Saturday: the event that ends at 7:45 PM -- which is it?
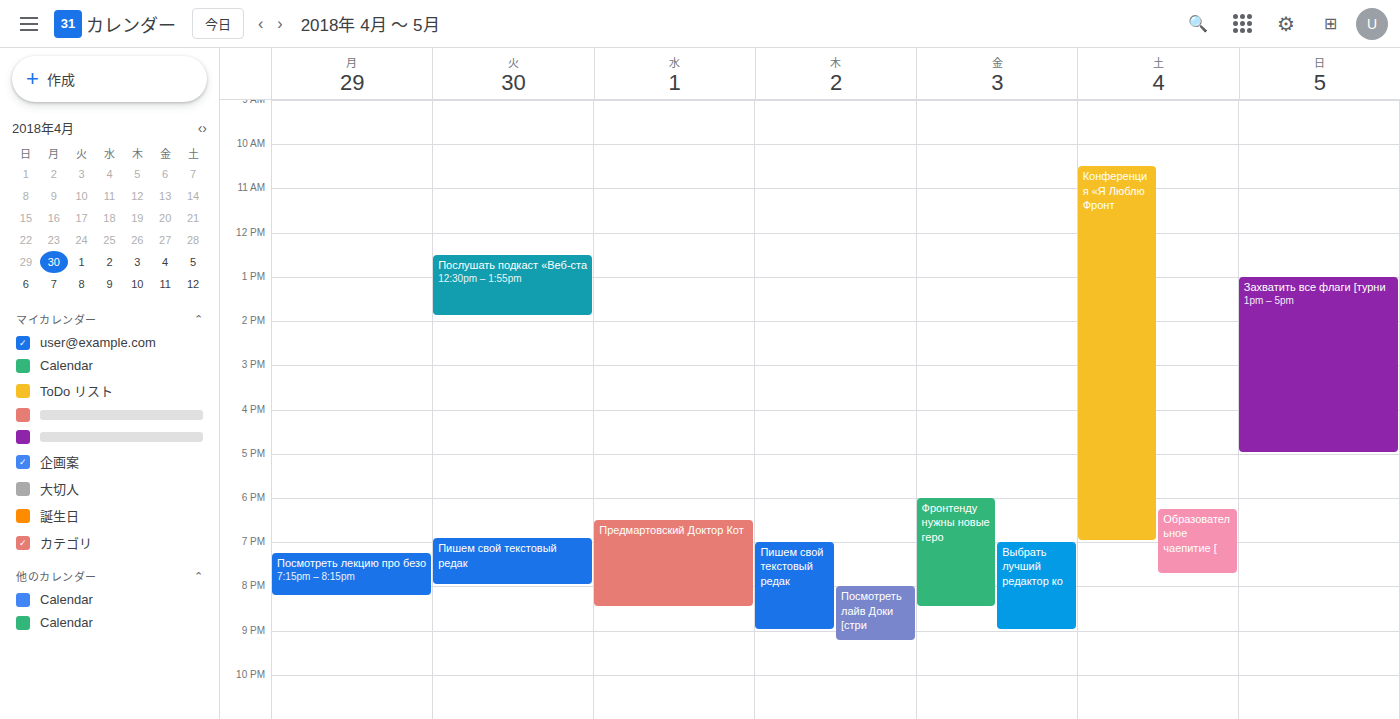
"Образовательное чаепитие ["